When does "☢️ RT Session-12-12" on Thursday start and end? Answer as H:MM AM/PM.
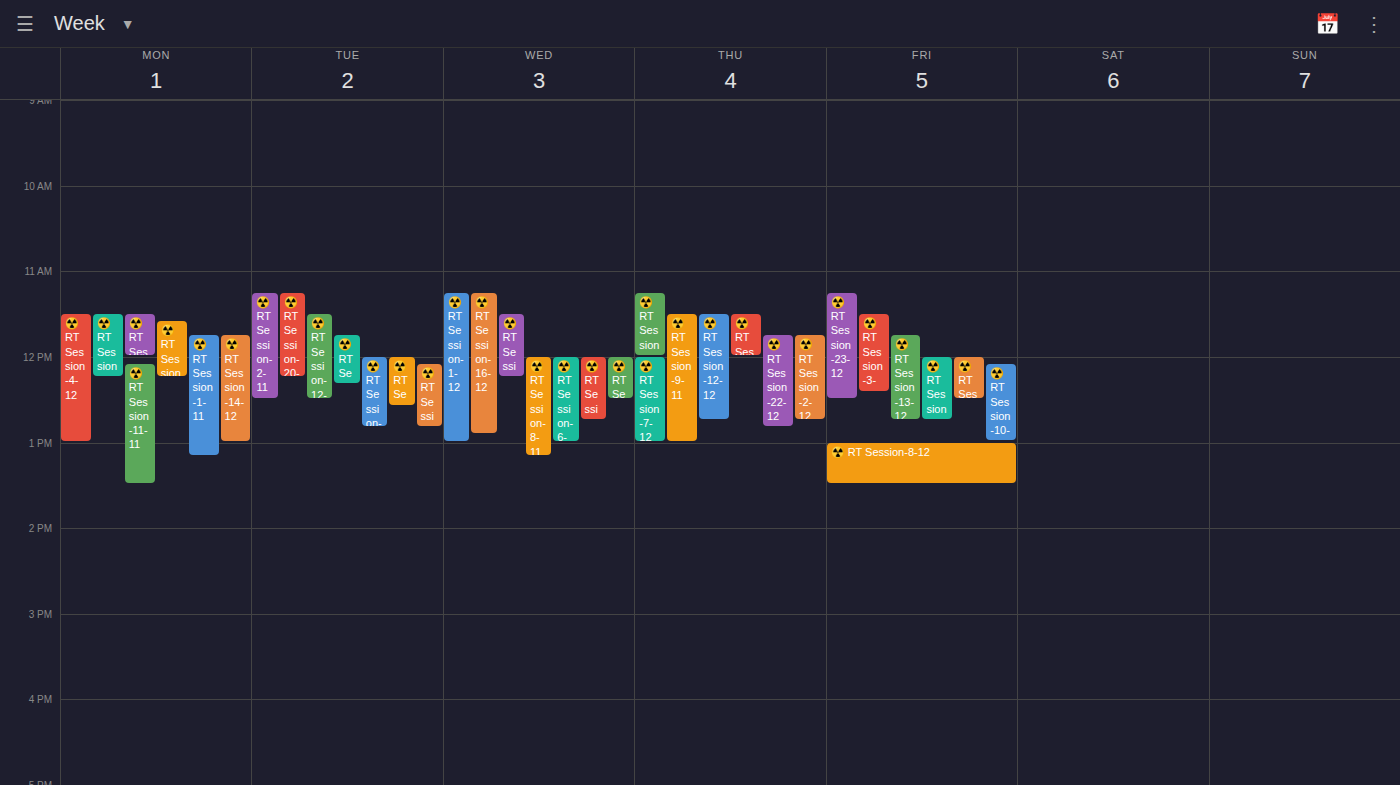
11:30 AM to 12:45 PM